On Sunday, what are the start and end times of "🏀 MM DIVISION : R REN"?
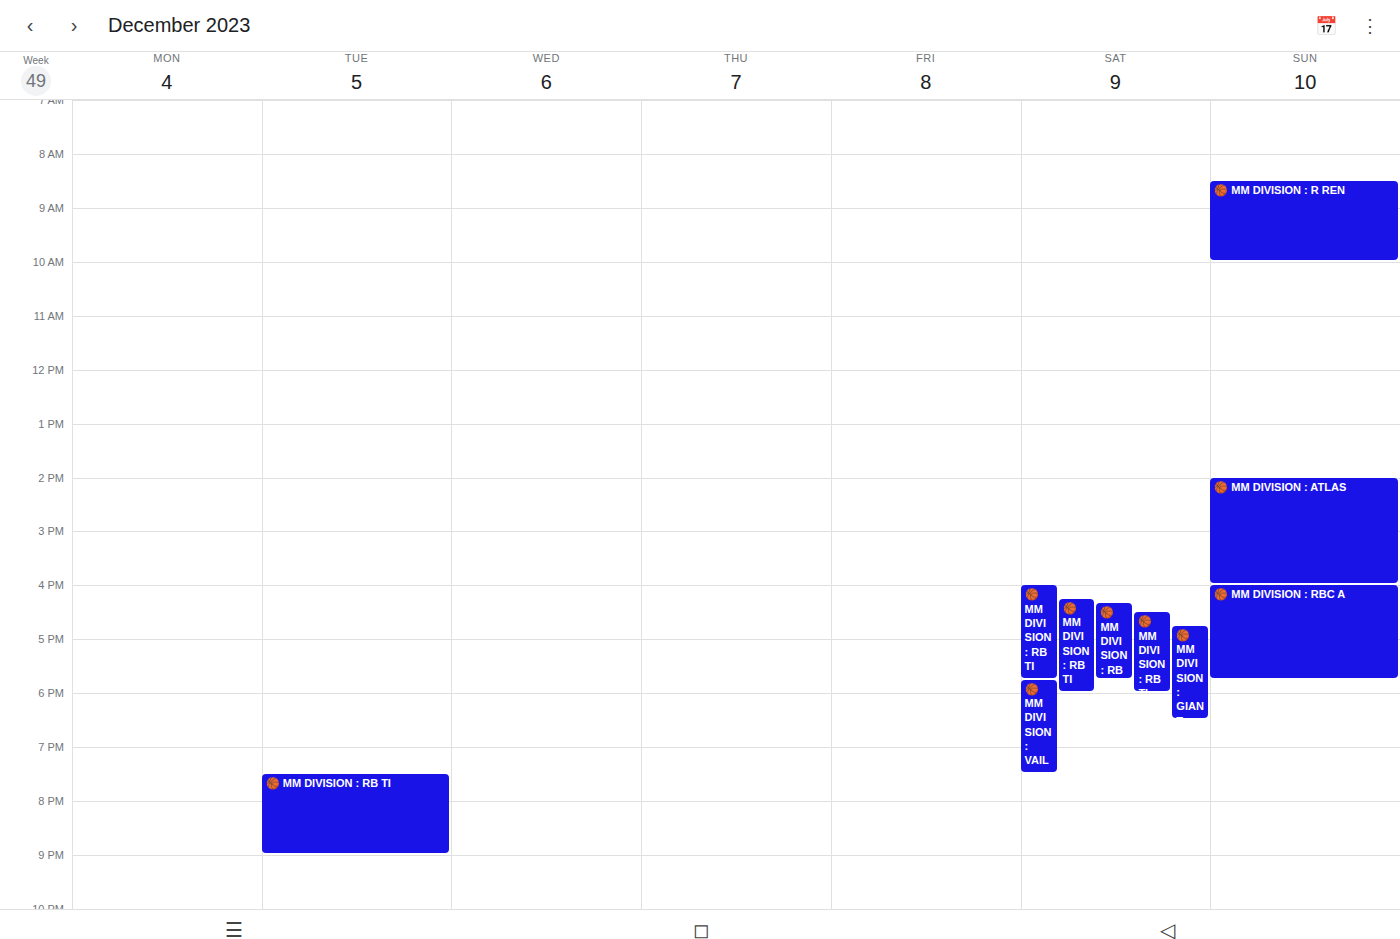
08:30 to 10:00